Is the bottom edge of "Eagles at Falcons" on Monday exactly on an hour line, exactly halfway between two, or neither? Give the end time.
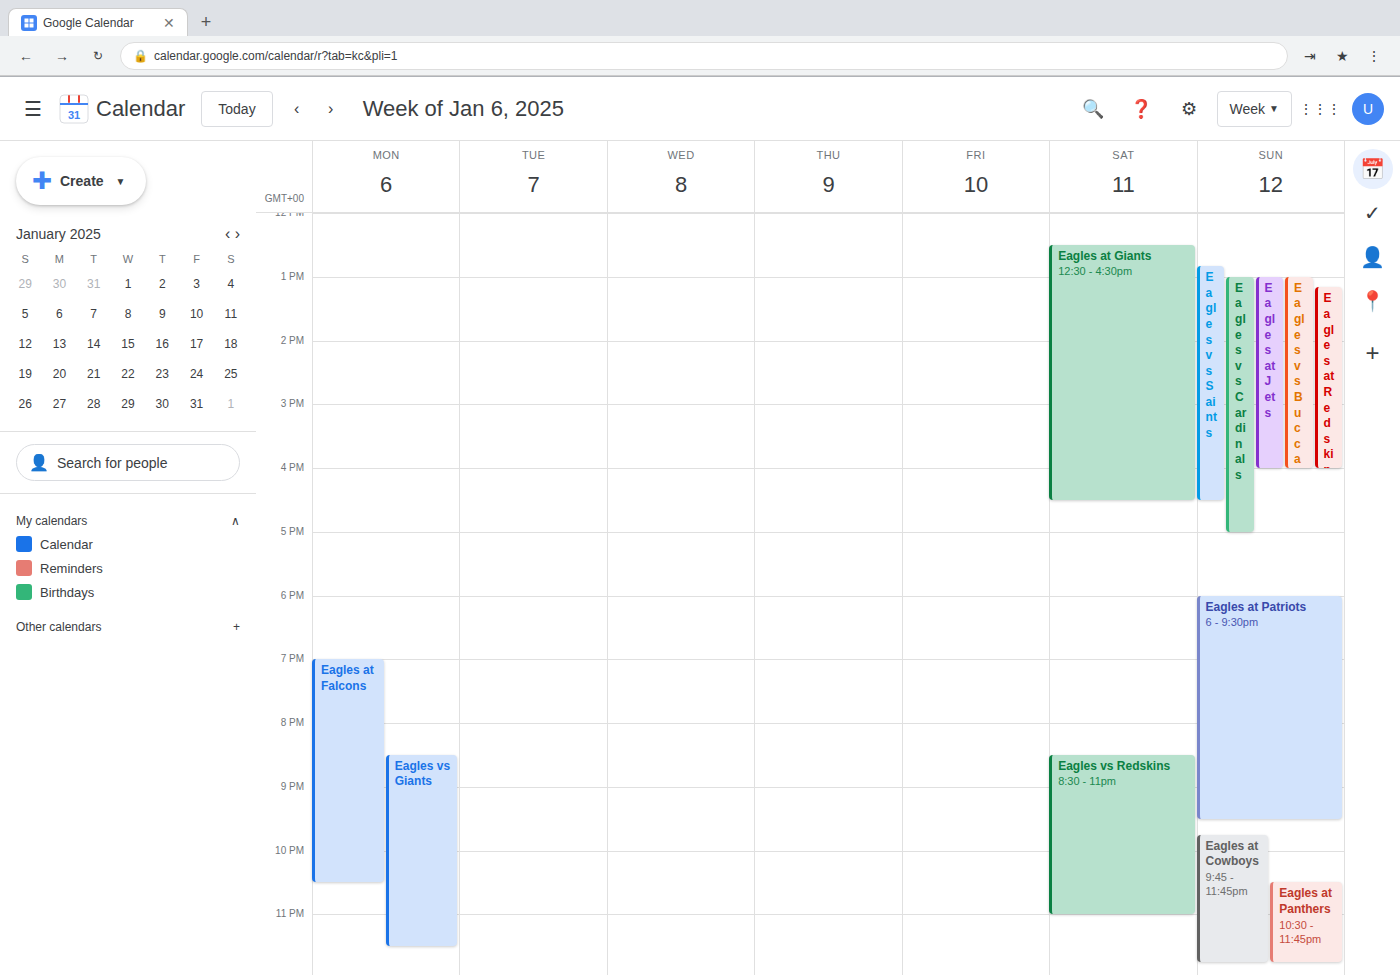
10:30 PM -- halfway between the 10 PM and 11 PM lines.